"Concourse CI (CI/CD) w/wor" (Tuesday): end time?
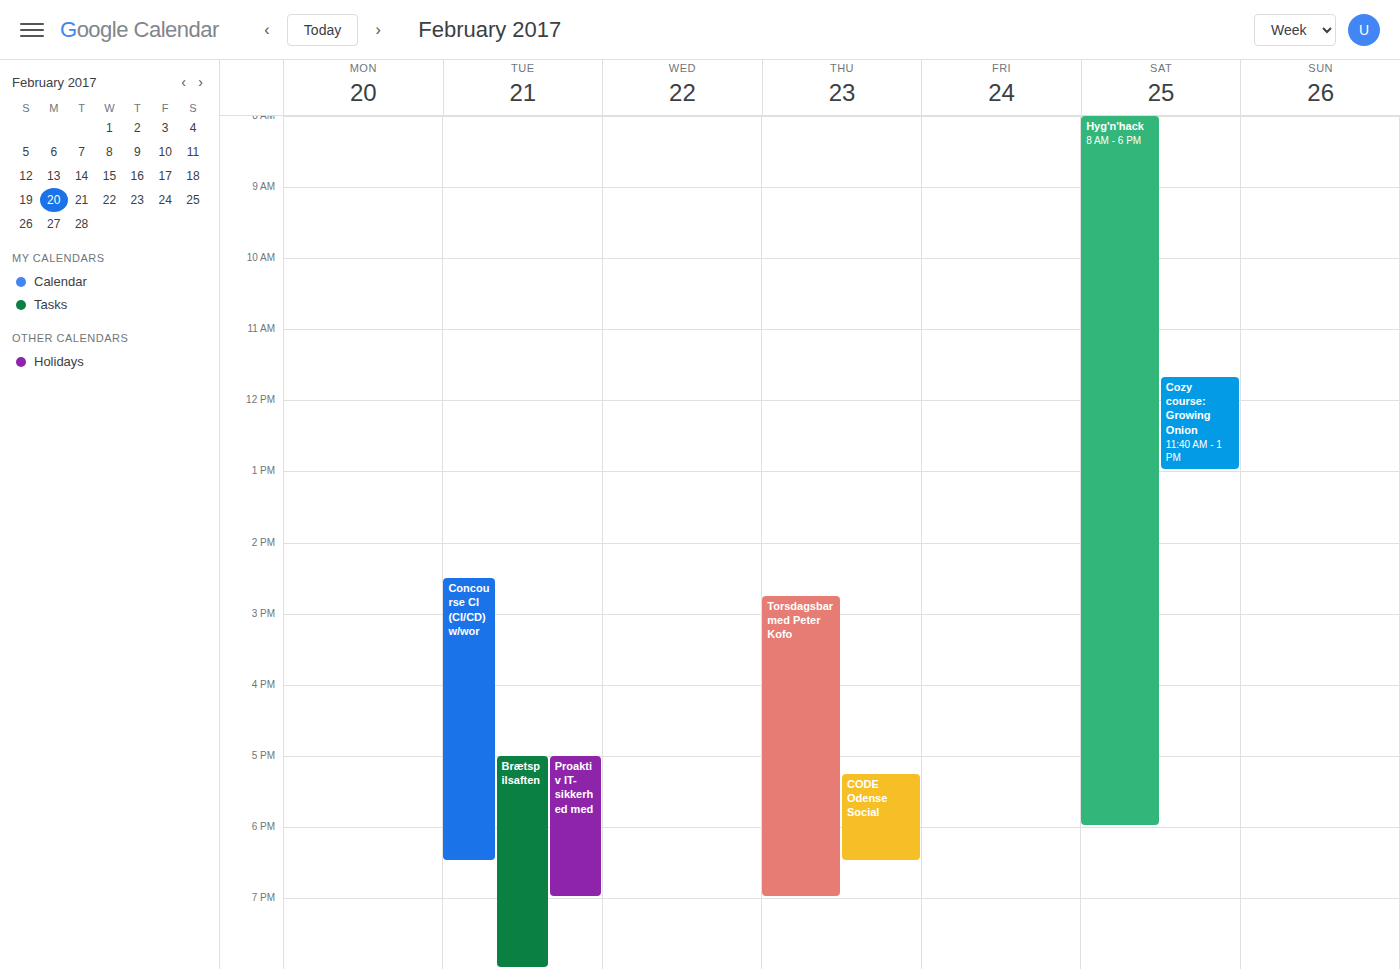
6:30 PM